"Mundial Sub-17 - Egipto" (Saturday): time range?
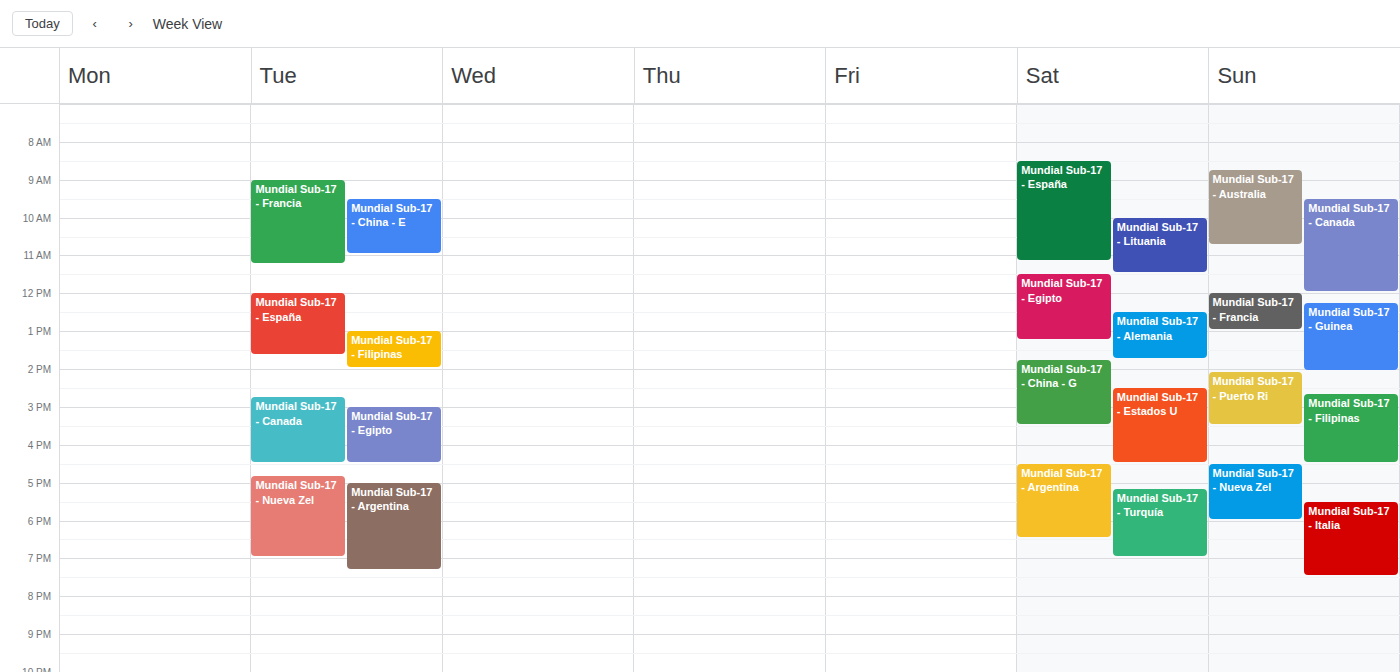
11:30 AM to 1:15 PM